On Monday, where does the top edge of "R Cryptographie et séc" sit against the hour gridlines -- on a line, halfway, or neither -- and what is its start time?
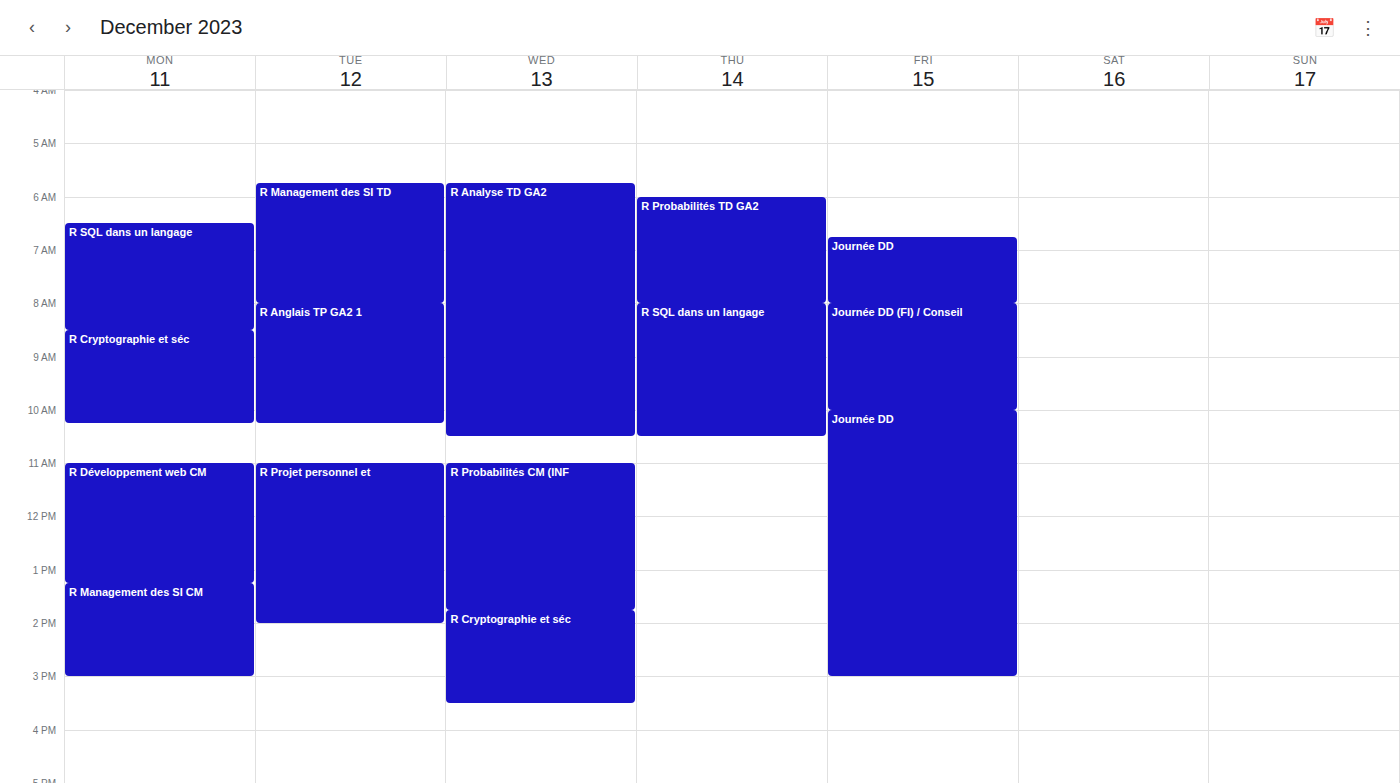
08:30 -- halfway between the 08:00 and 09:00 lines.